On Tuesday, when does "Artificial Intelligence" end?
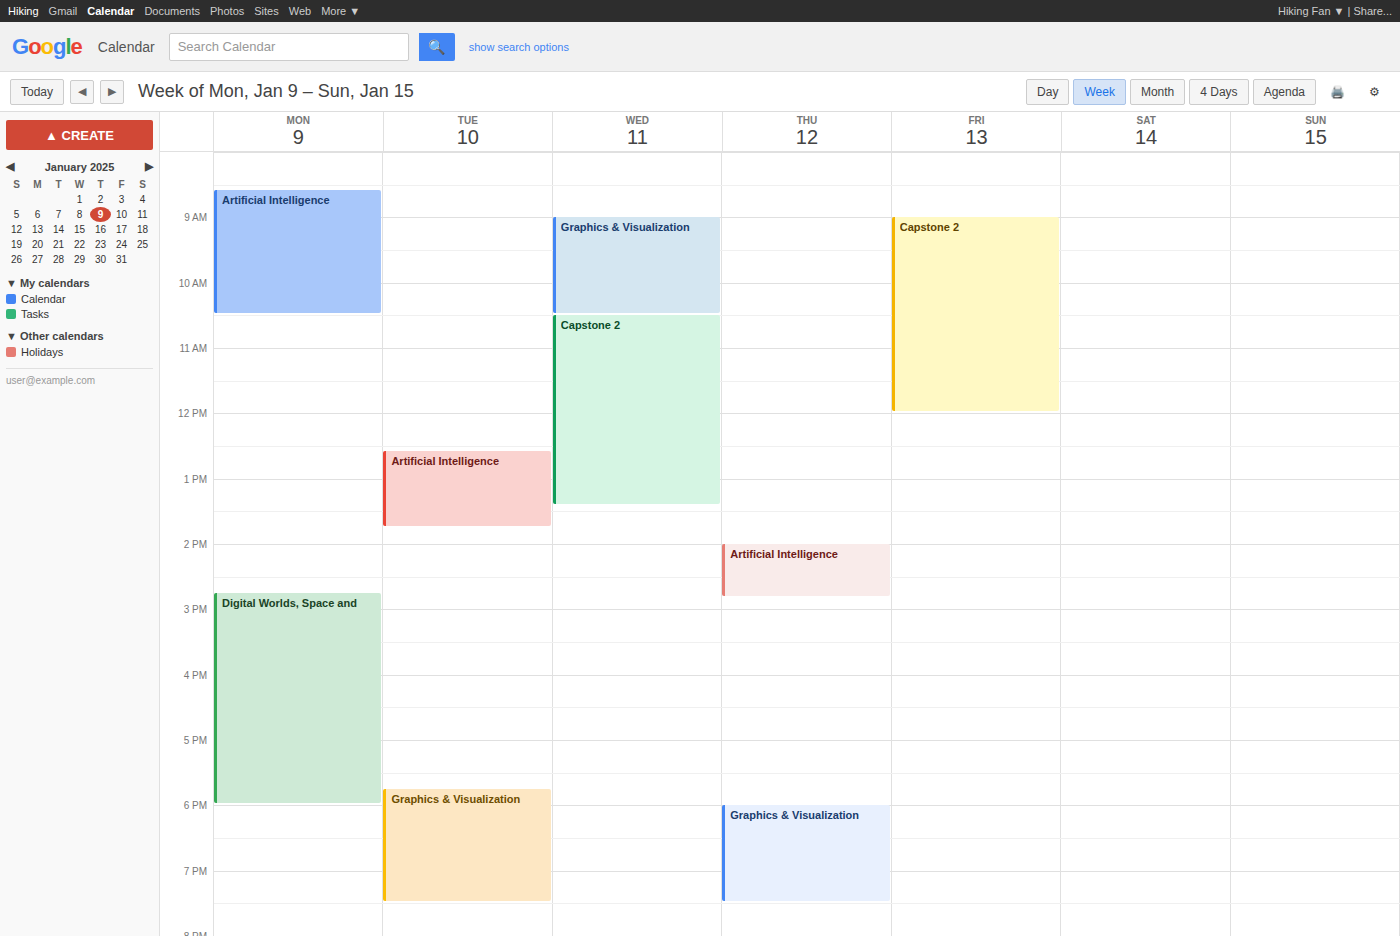
1:45 PM